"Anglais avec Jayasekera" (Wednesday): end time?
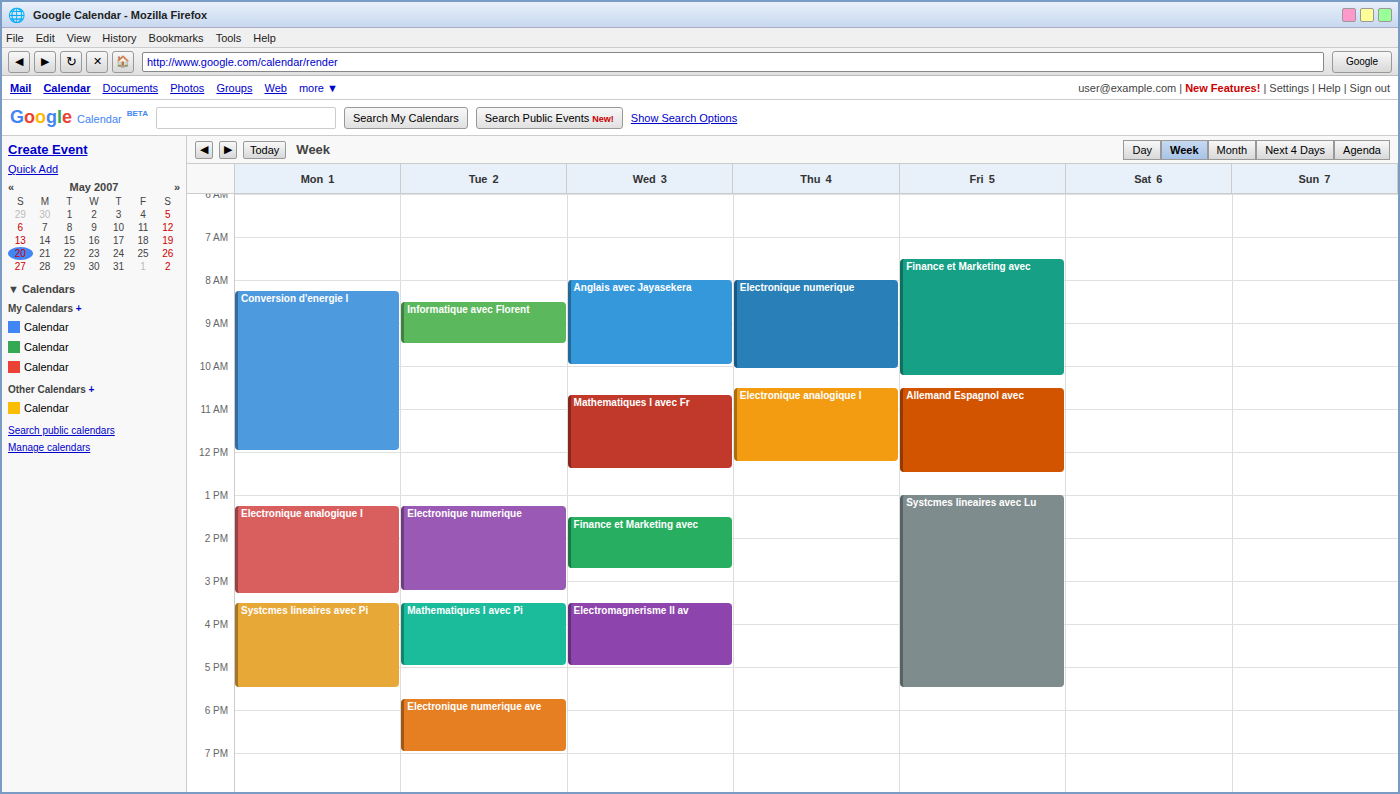
10:00 AM